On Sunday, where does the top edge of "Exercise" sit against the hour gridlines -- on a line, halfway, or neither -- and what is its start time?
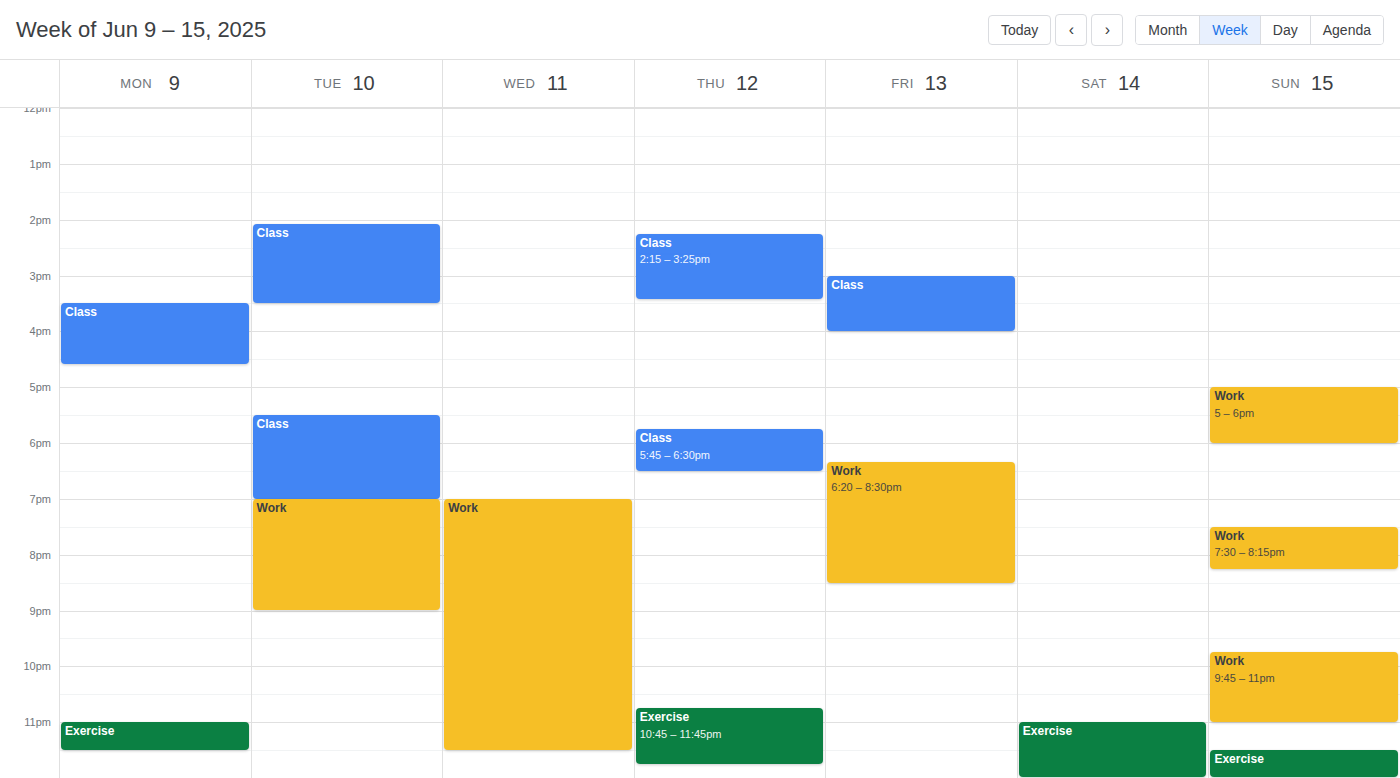
11:30 PM -- halfway between the 11 PM and 12 AM lines.